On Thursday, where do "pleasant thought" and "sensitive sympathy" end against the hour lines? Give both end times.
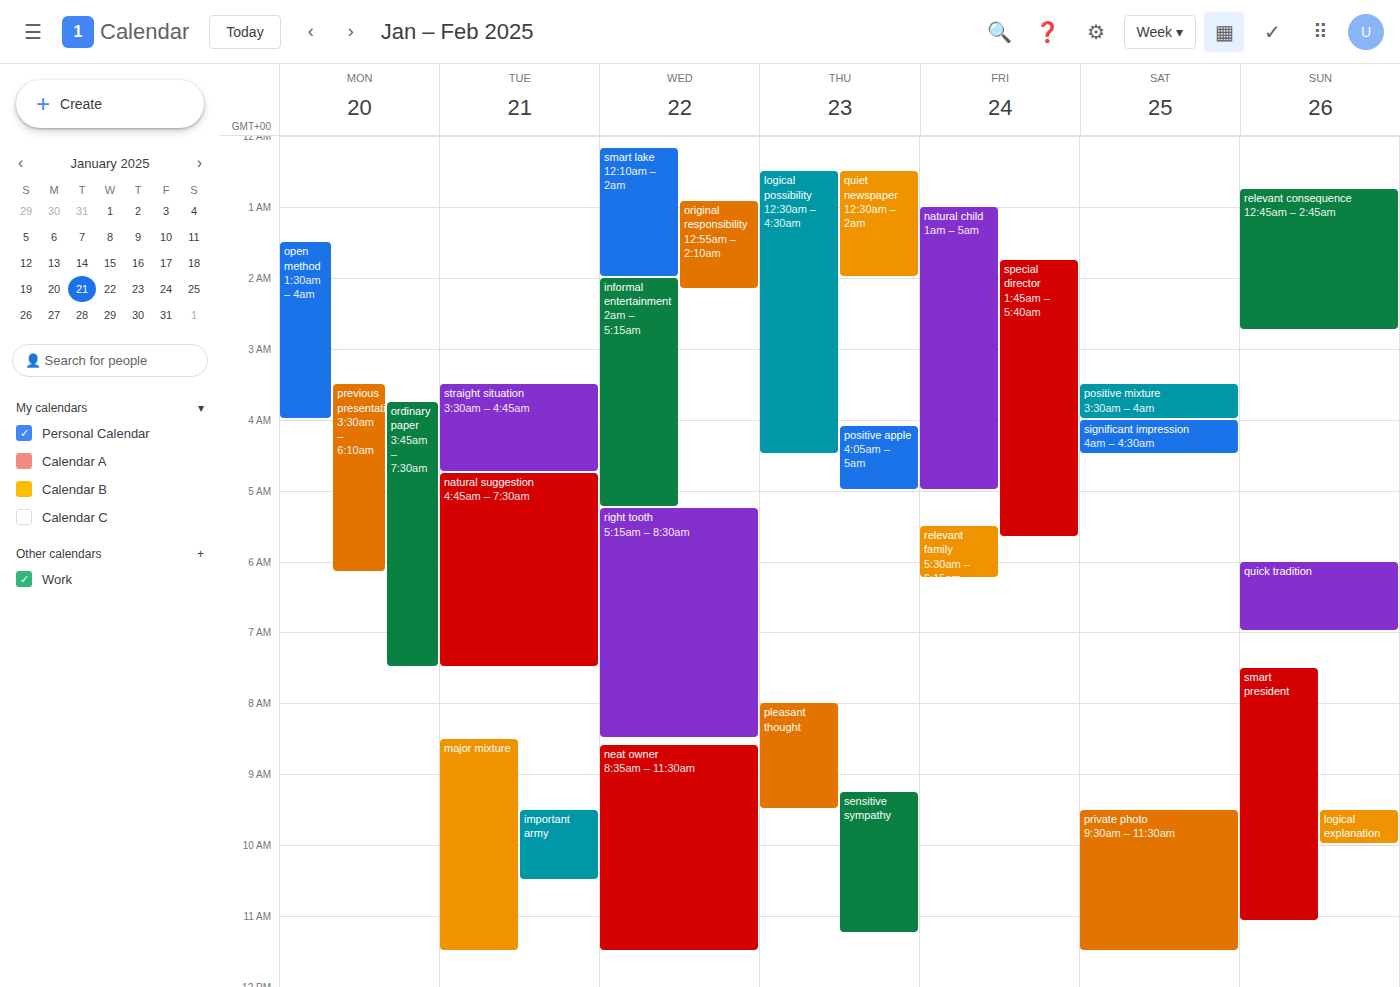
"pleasant thought": 9:30 AM, halfway between the 9 AM and 10 AM lines. "sensitive sympathy": 11:15 AM, neither: a quarter of the way from the 11 AM line to the 12 PM line.